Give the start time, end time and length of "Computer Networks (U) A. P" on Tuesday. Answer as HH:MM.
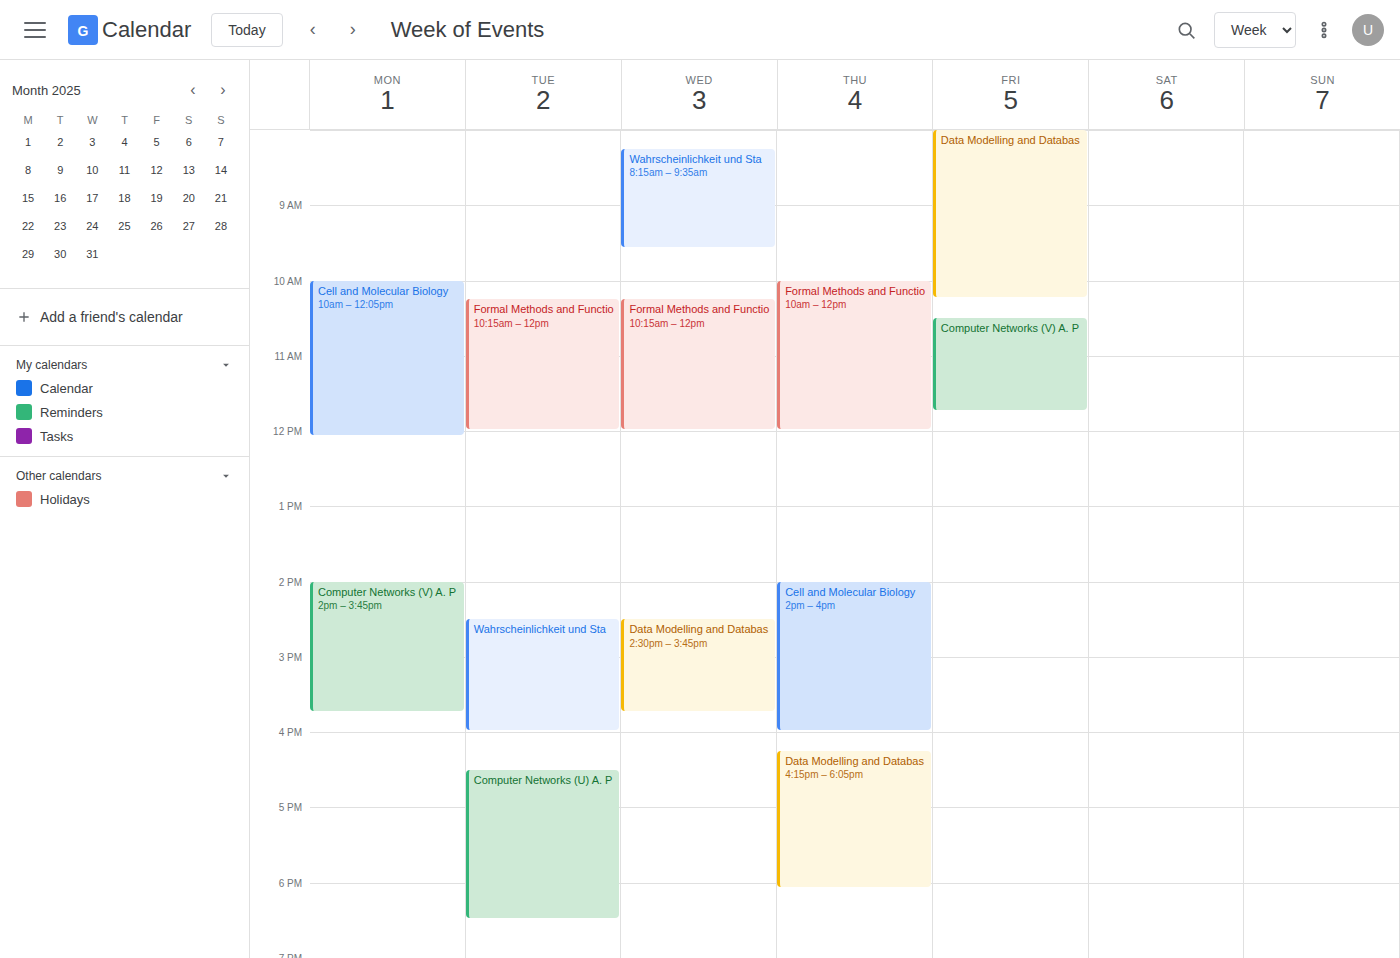
16:30 to 18:30, 2 hours